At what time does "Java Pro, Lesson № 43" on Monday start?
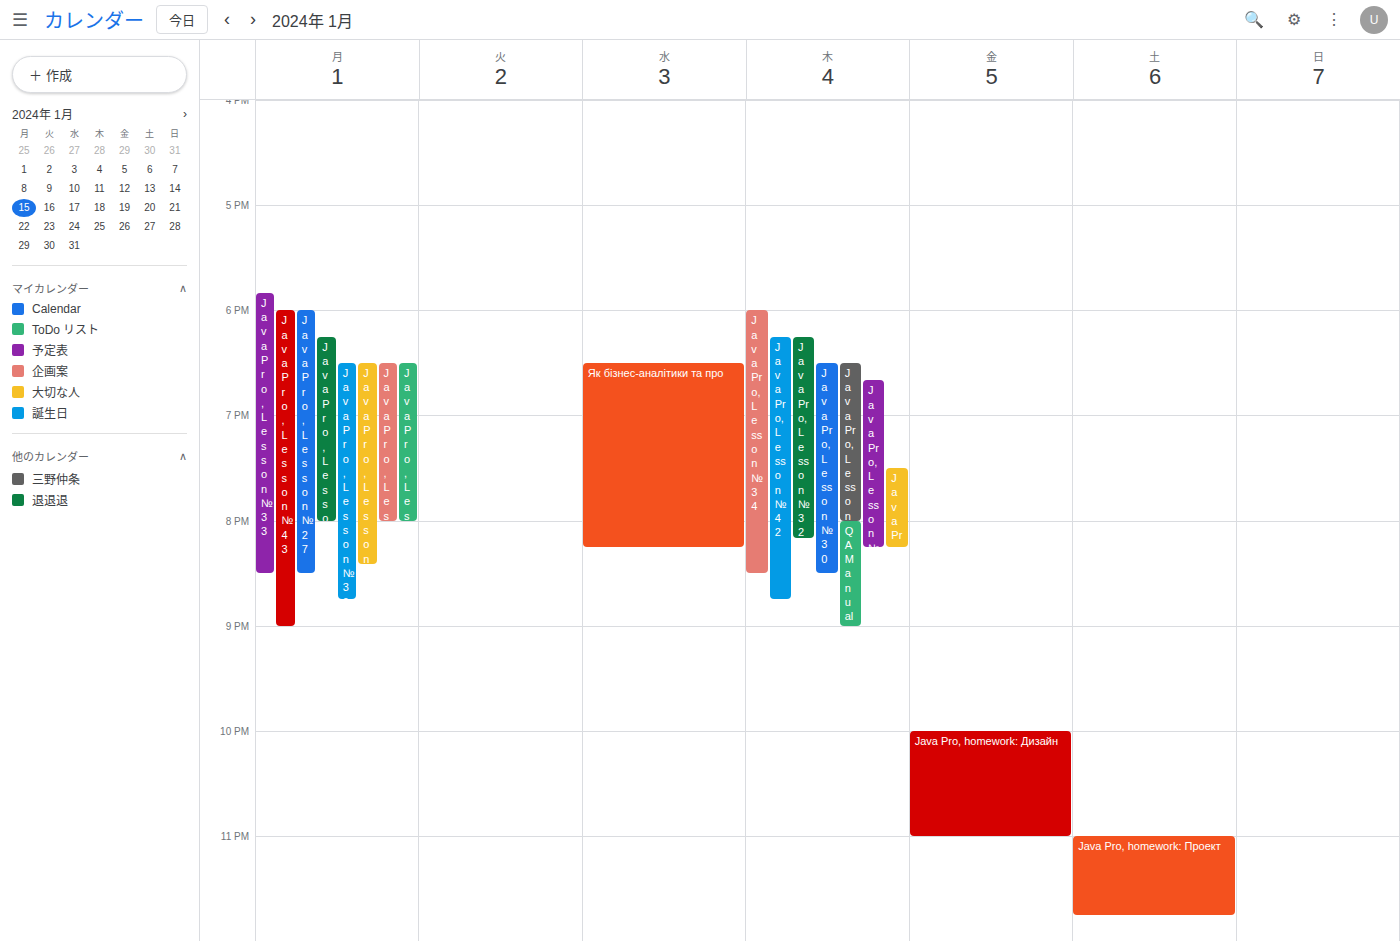
6:00 PM